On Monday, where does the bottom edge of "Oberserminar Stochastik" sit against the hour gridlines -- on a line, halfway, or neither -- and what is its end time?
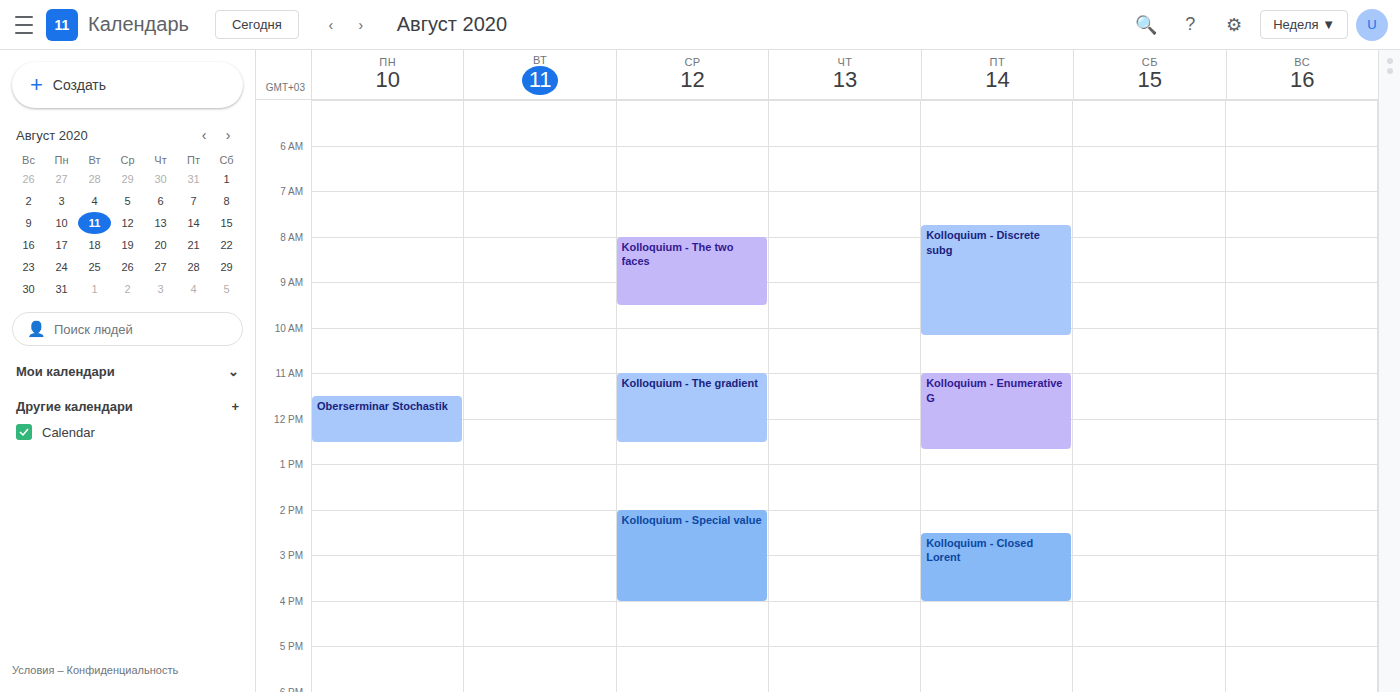
12:30 PM -- halfway between the 12 PM and 1 PM lines.